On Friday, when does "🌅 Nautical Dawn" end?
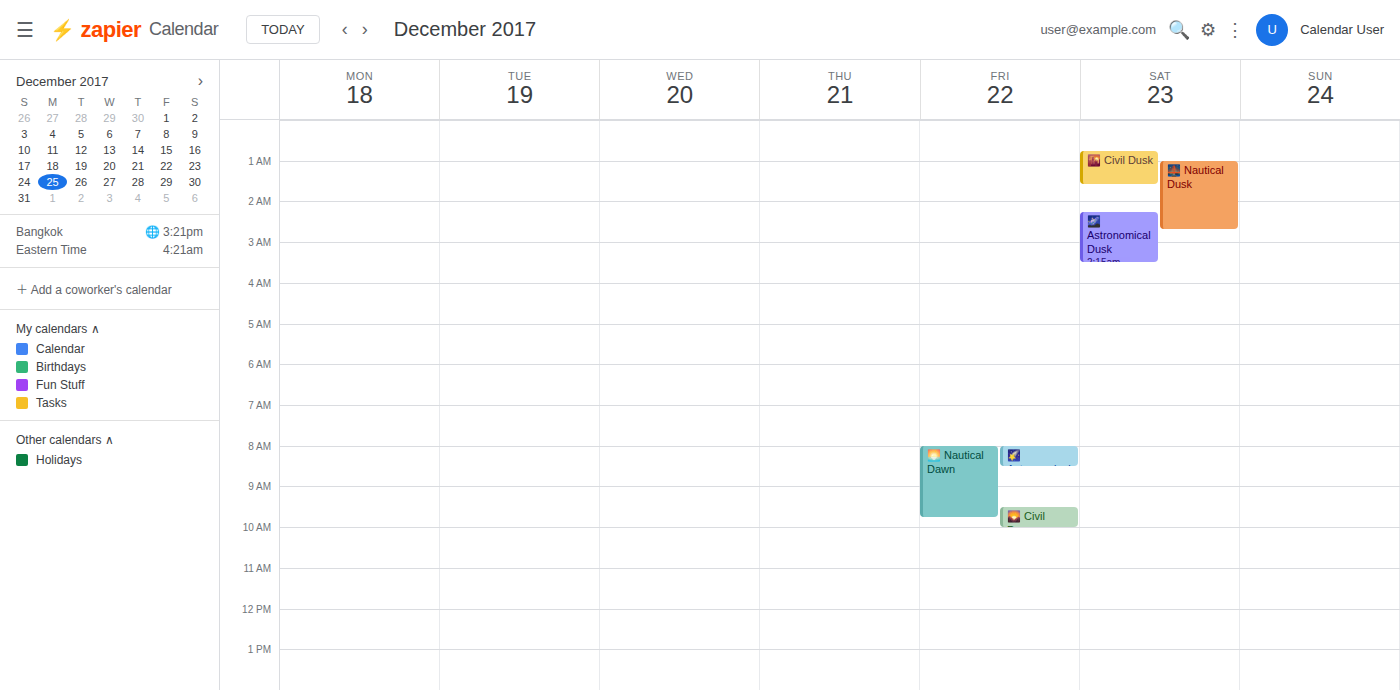
9:45 AM